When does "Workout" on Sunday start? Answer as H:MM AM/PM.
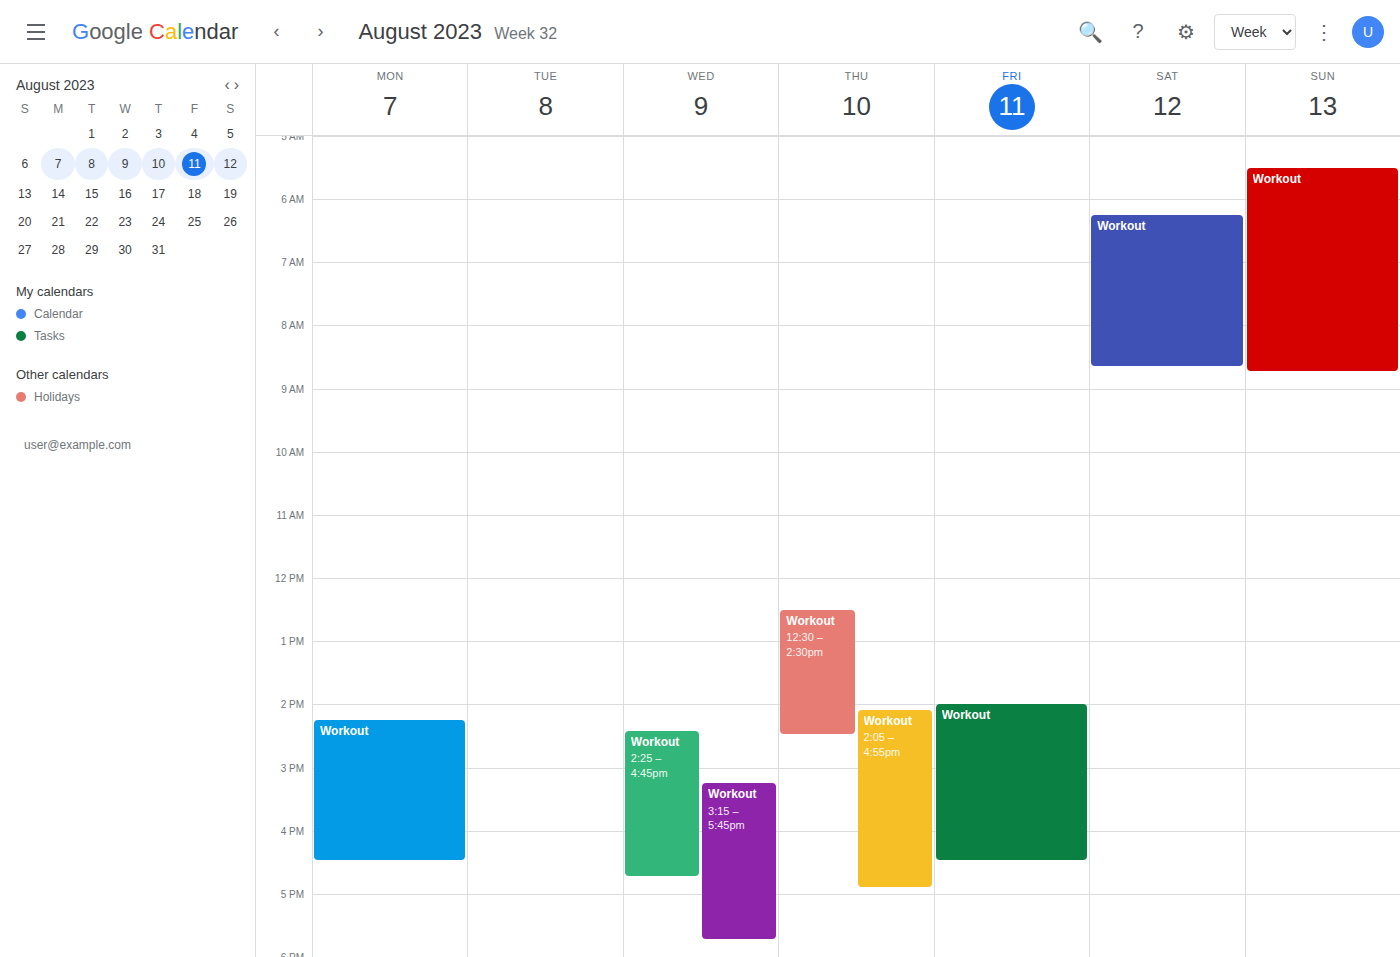
5:30 AM